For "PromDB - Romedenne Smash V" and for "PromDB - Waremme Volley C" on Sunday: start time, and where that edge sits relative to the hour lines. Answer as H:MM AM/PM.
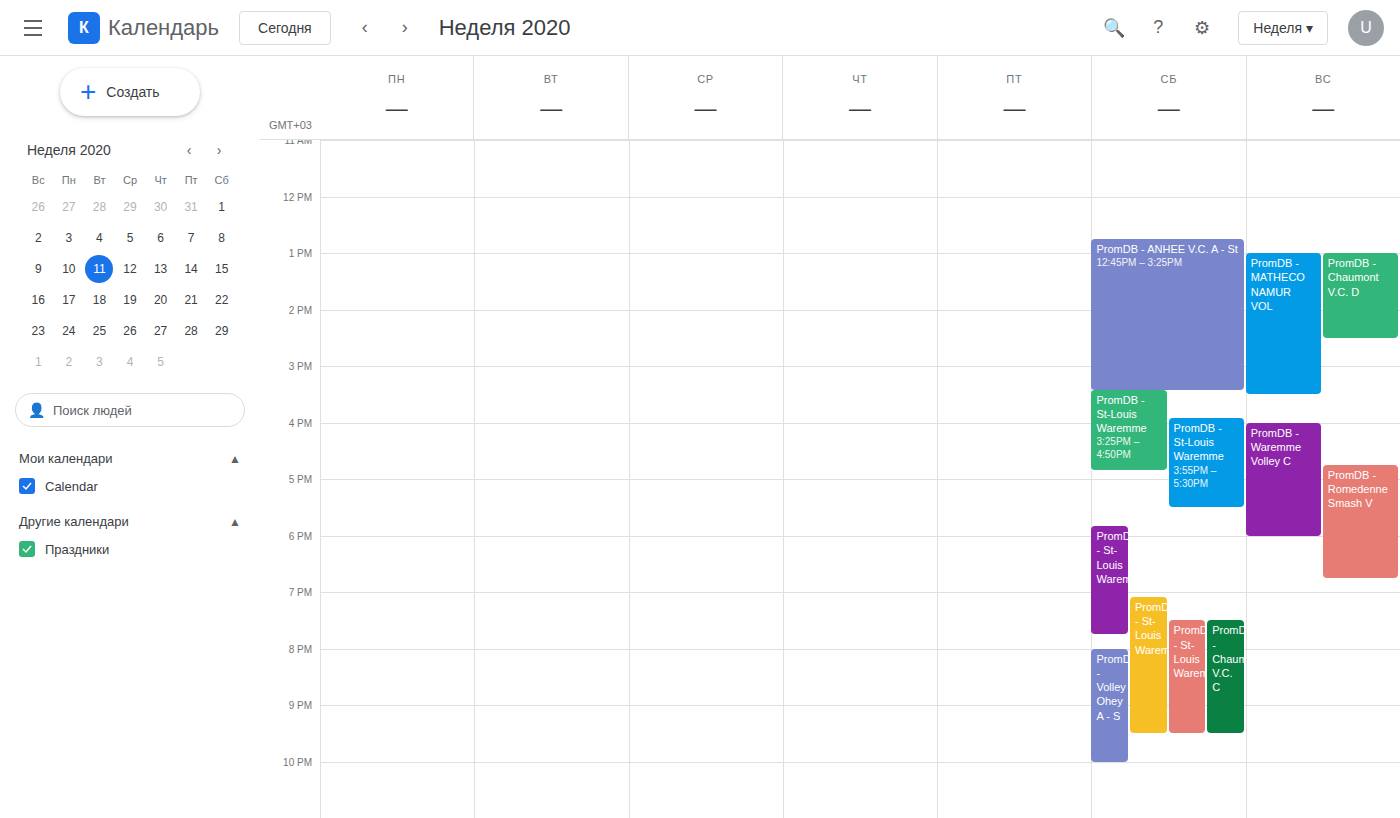
"PromDB - Romedenne Smash V": 4:45 PM, neither: three quarters of the way from the 4 PM line to the 5 PM line. "PromDB - Waremme Volley C": 4:00 PM, exactly on the 4 PM line.